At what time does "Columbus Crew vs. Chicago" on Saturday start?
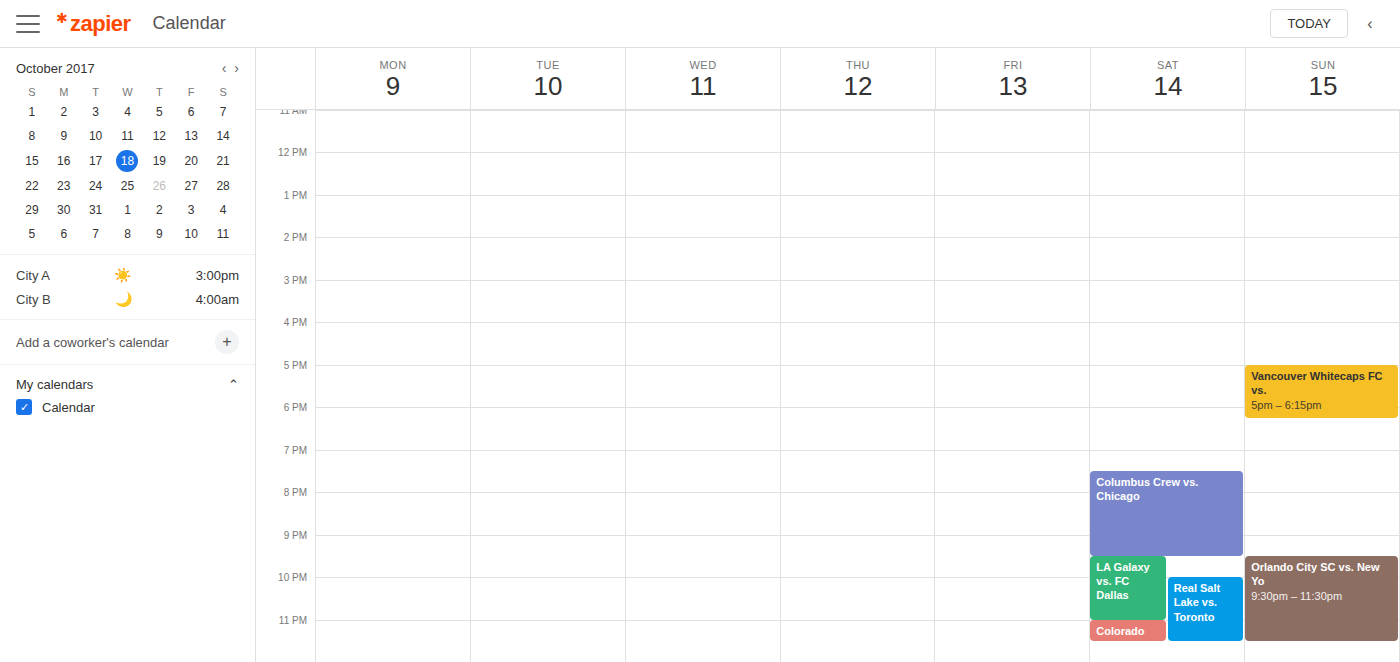
19:30